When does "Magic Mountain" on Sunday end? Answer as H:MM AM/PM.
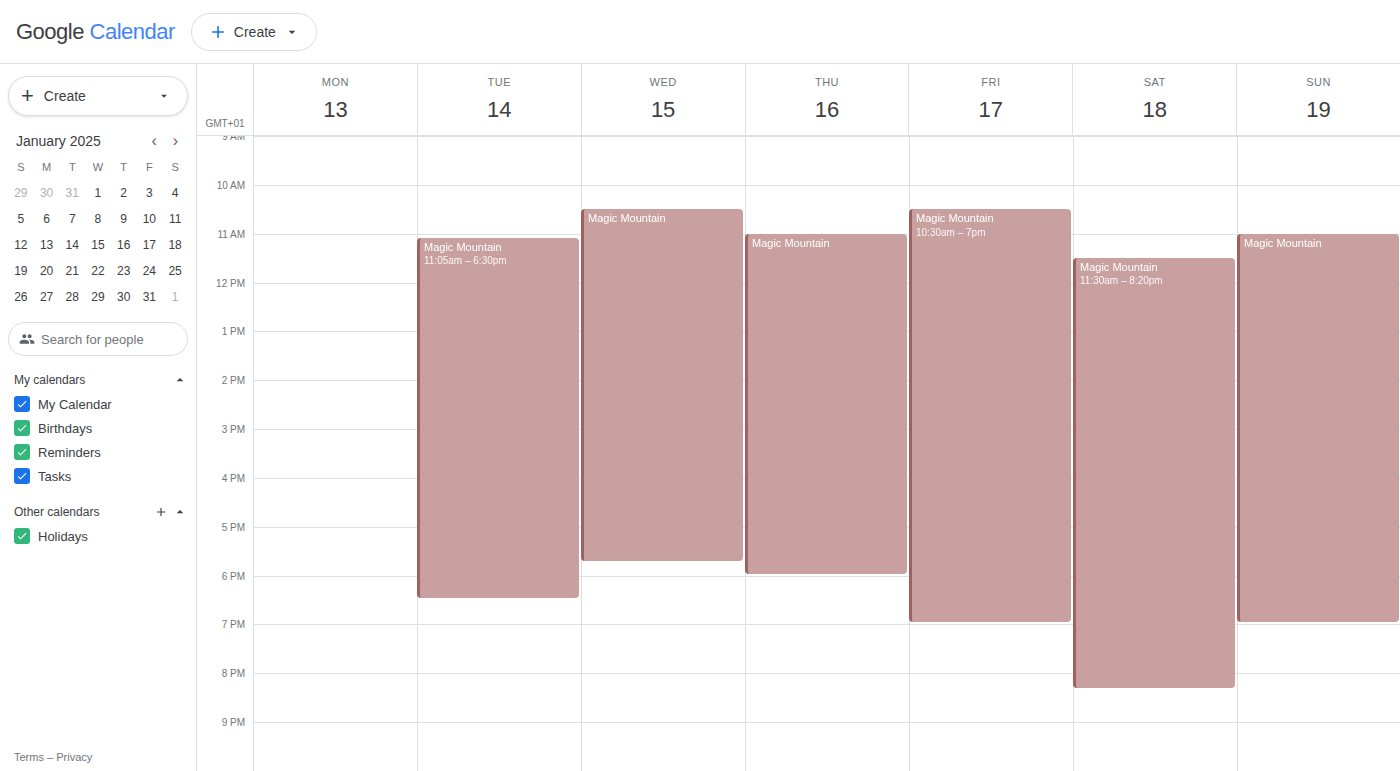
7:00 PM